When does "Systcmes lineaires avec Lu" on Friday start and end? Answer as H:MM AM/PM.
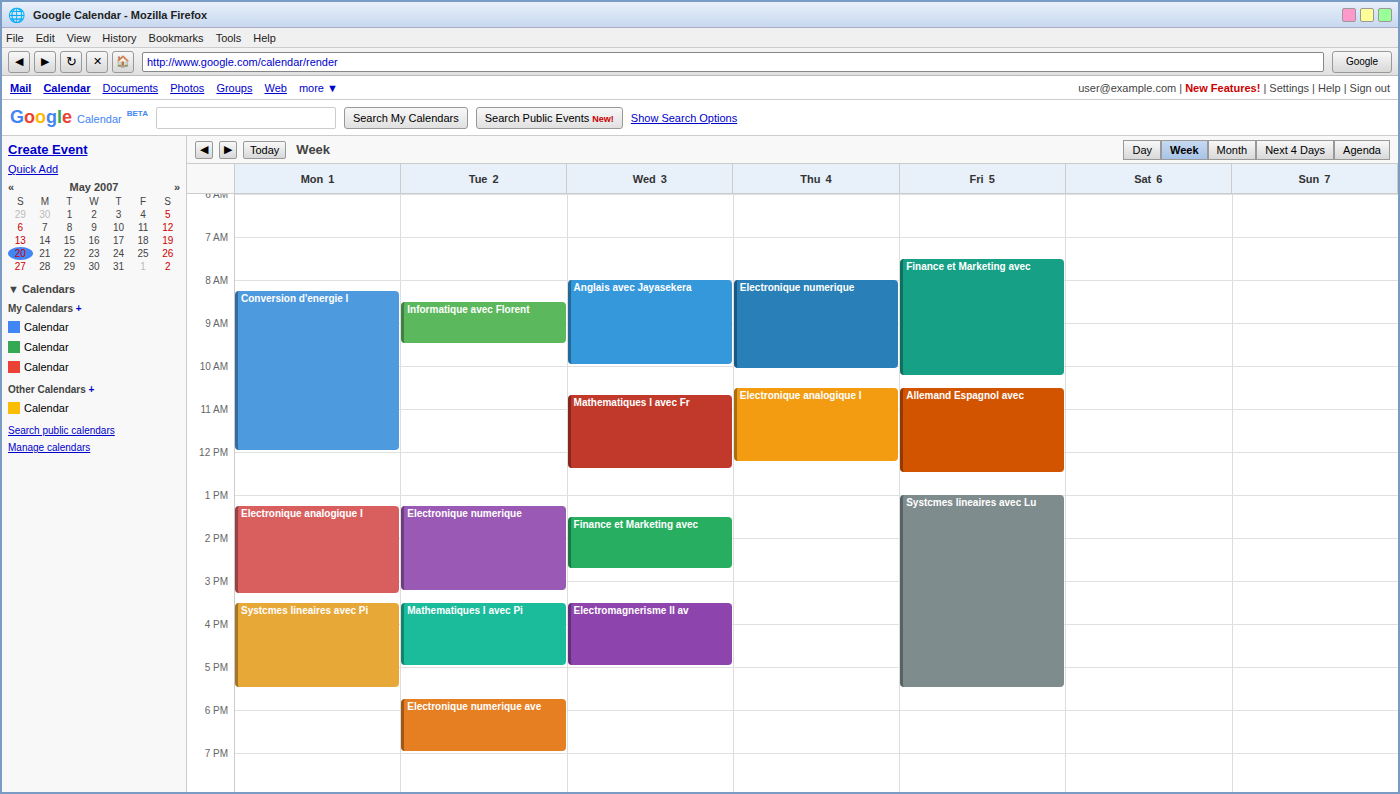
1:00 PM to 5:30 PM